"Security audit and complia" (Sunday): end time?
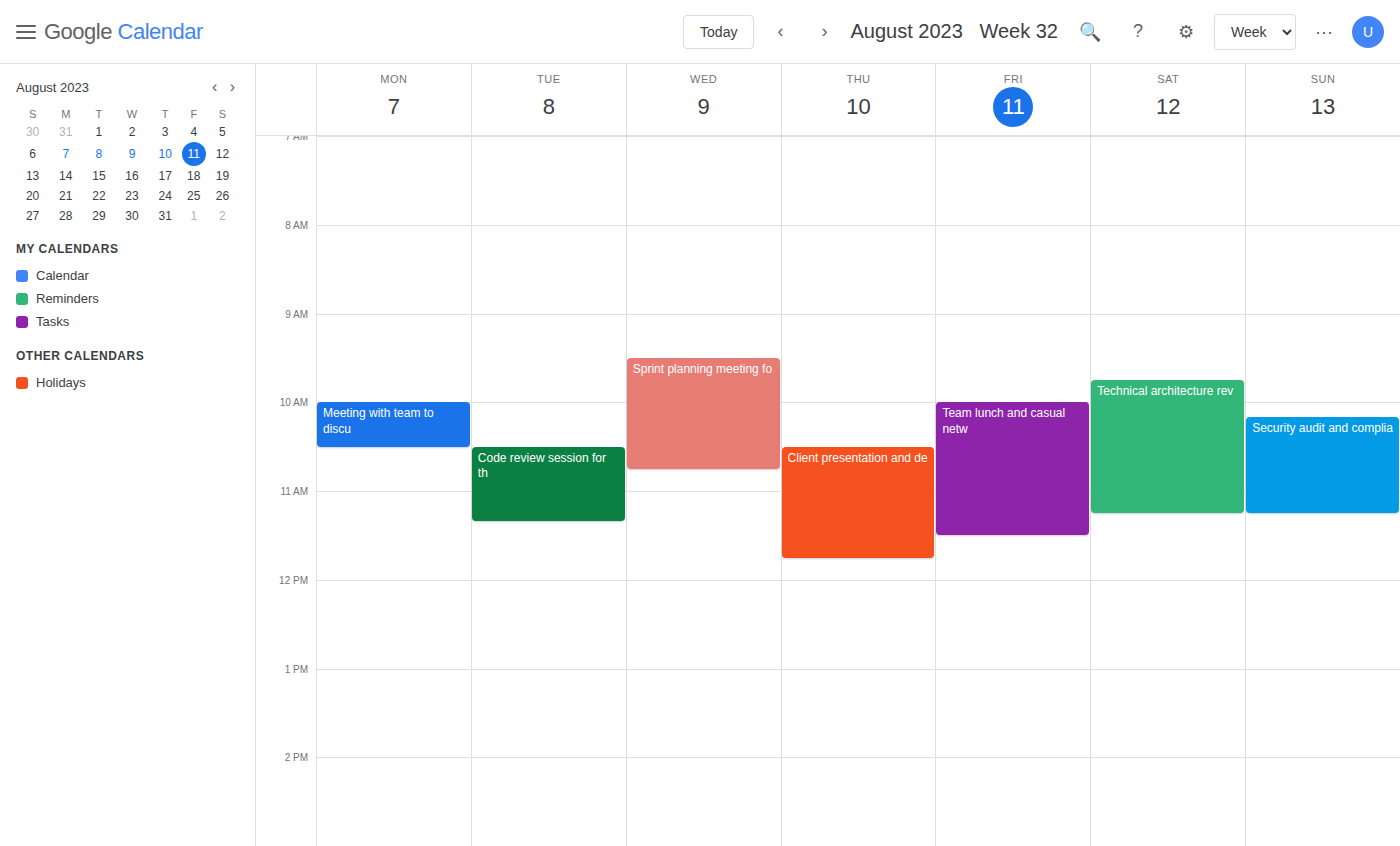
11:15 AM